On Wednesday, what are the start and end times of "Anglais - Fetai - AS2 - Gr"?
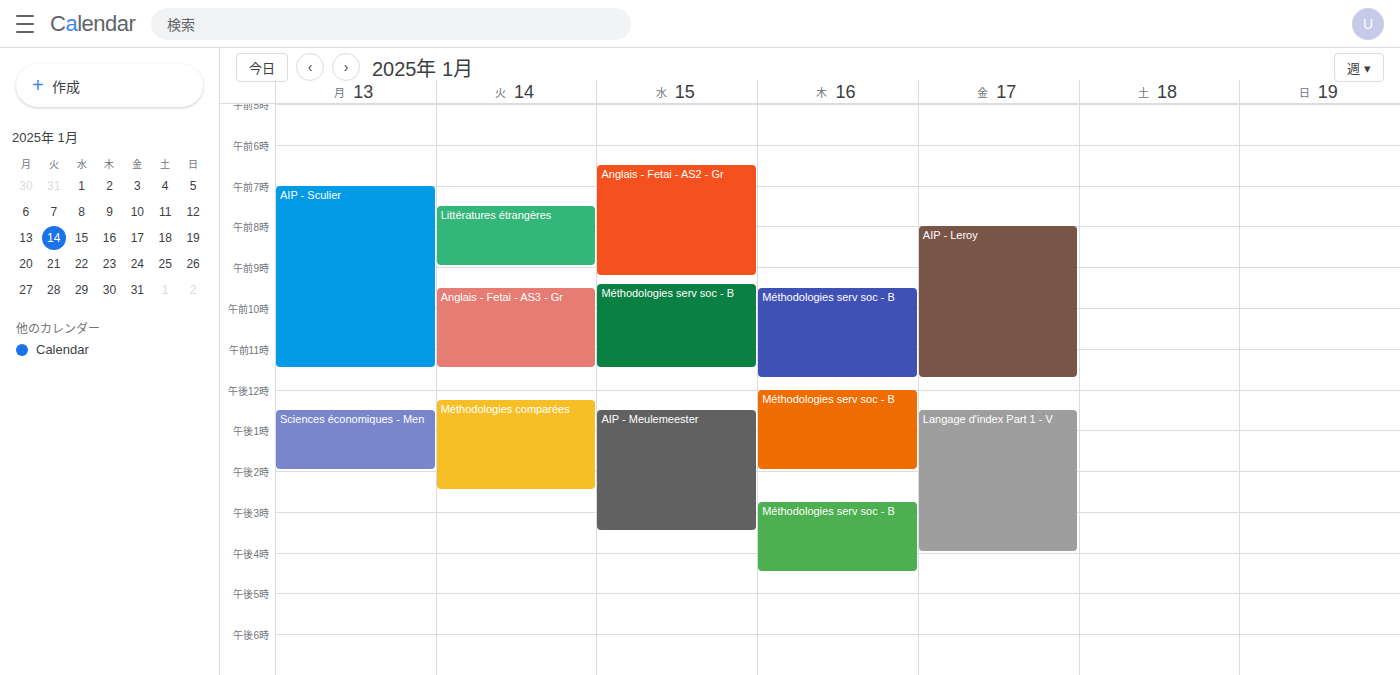
6:30 AM to 9:15 AM